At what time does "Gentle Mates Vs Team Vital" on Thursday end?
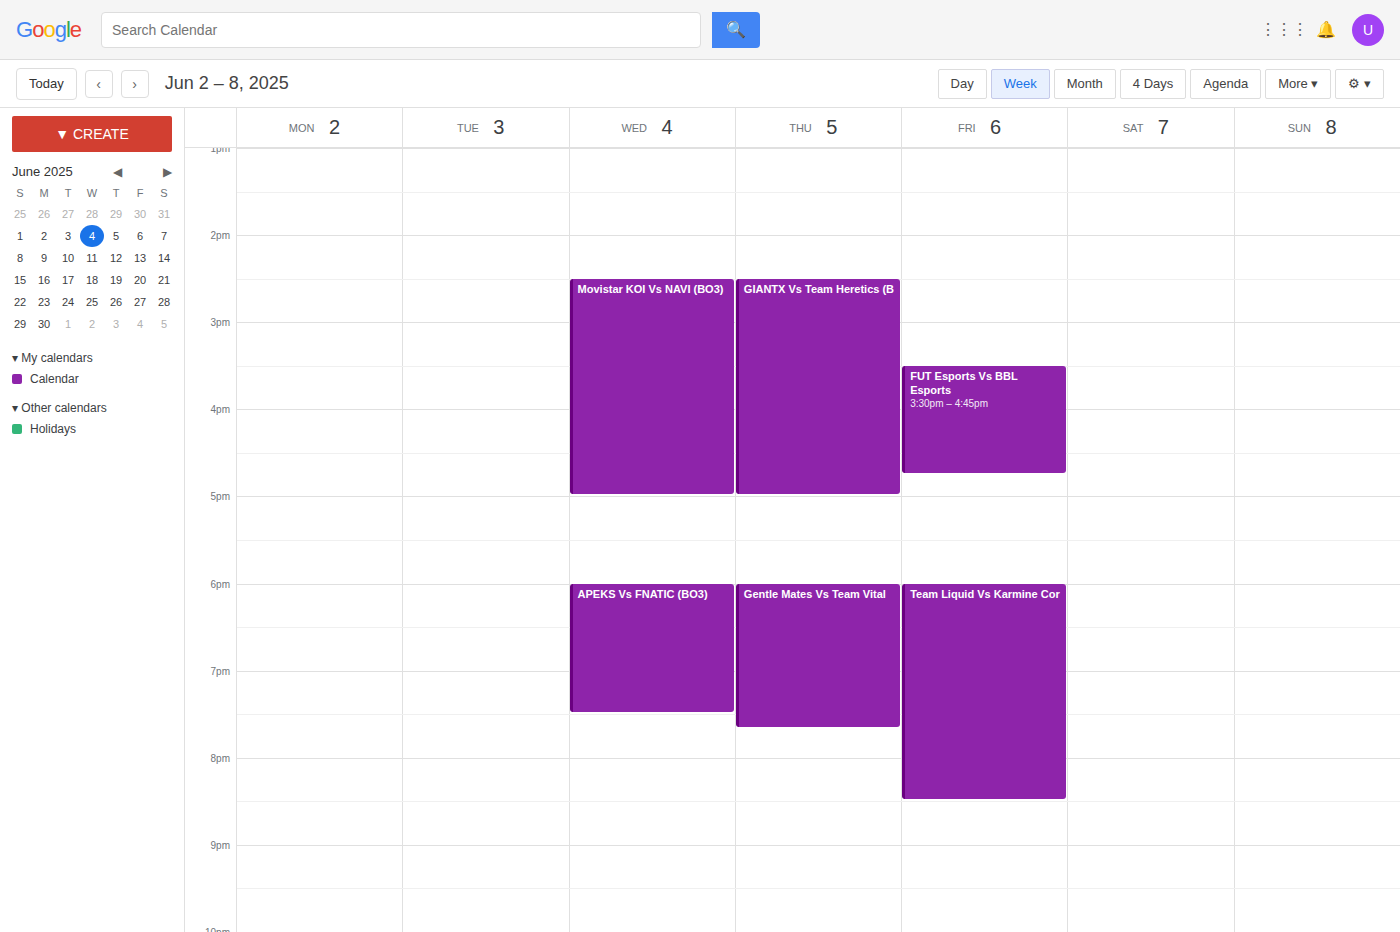
7:40 PM